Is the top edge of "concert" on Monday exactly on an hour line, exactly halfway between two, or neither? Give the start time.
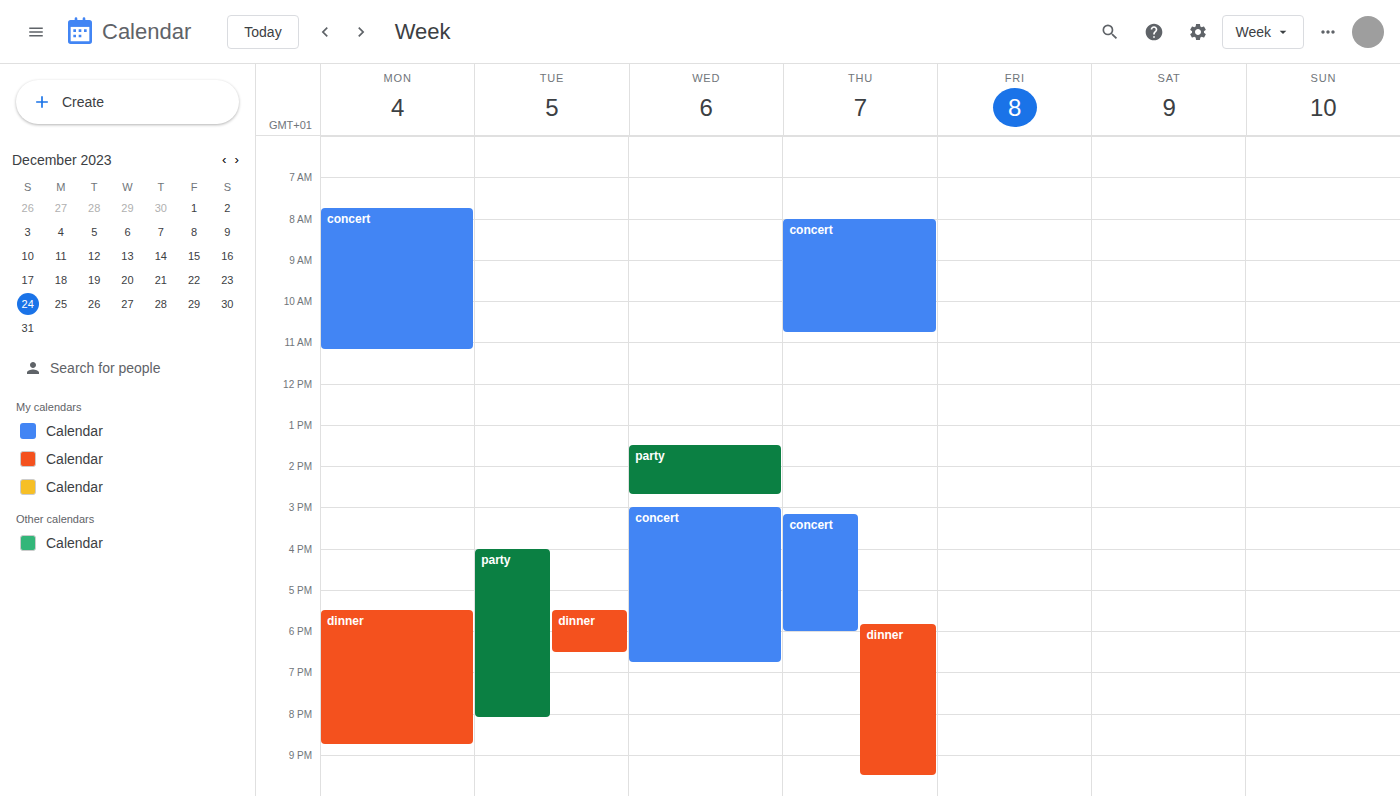
7:45 AM -- neither: three quarters of the way from the 7 AM line to the 8 AM line.